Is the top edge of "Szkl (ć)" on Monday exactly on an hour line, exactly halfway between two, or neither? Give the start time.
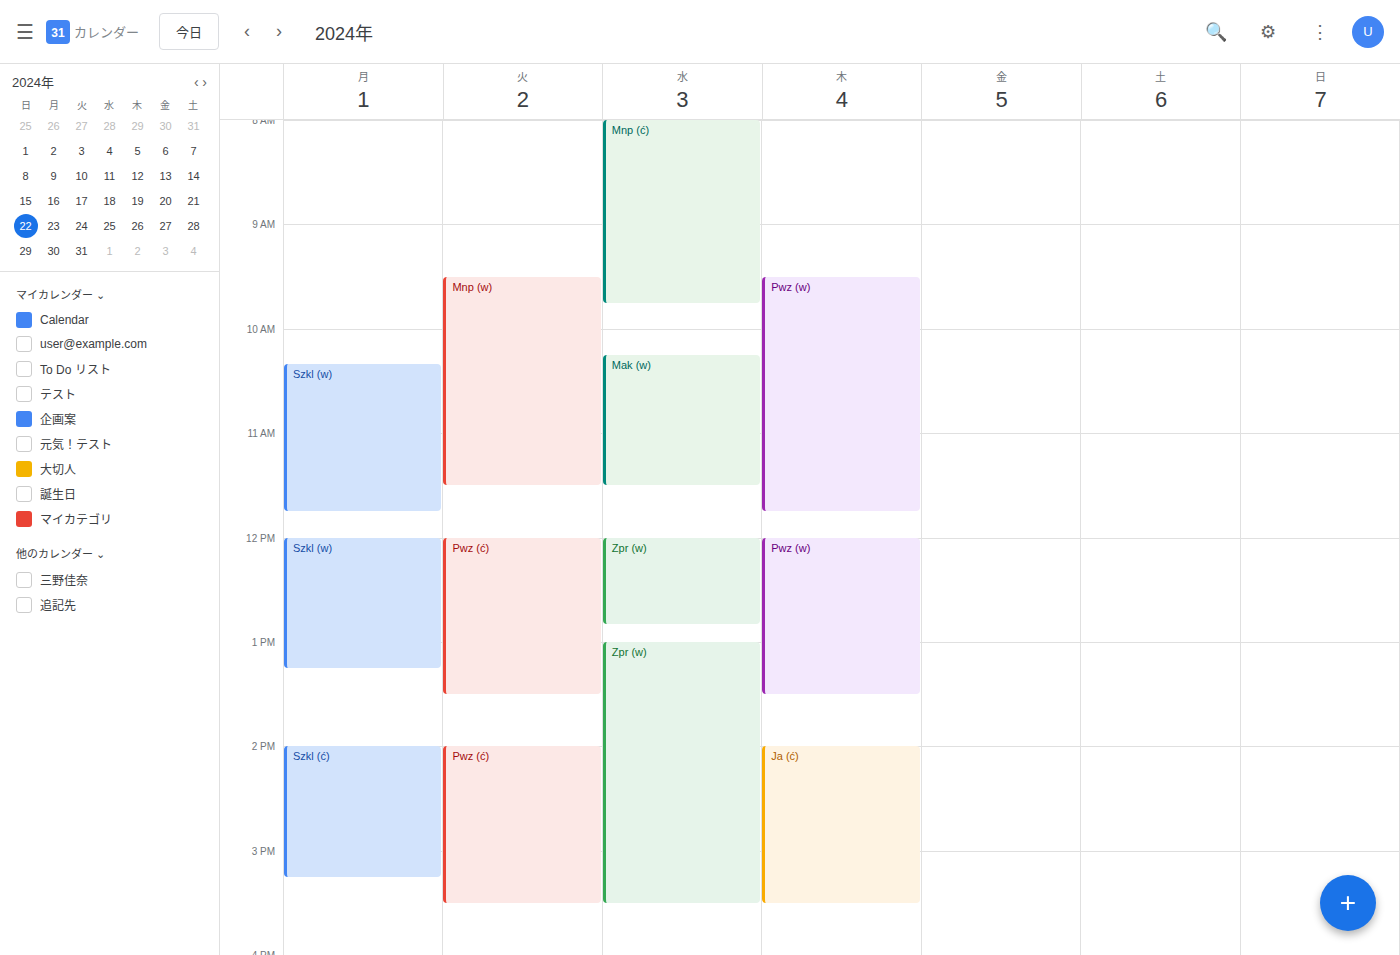
14:00 -- exactly on the 14:00 line.